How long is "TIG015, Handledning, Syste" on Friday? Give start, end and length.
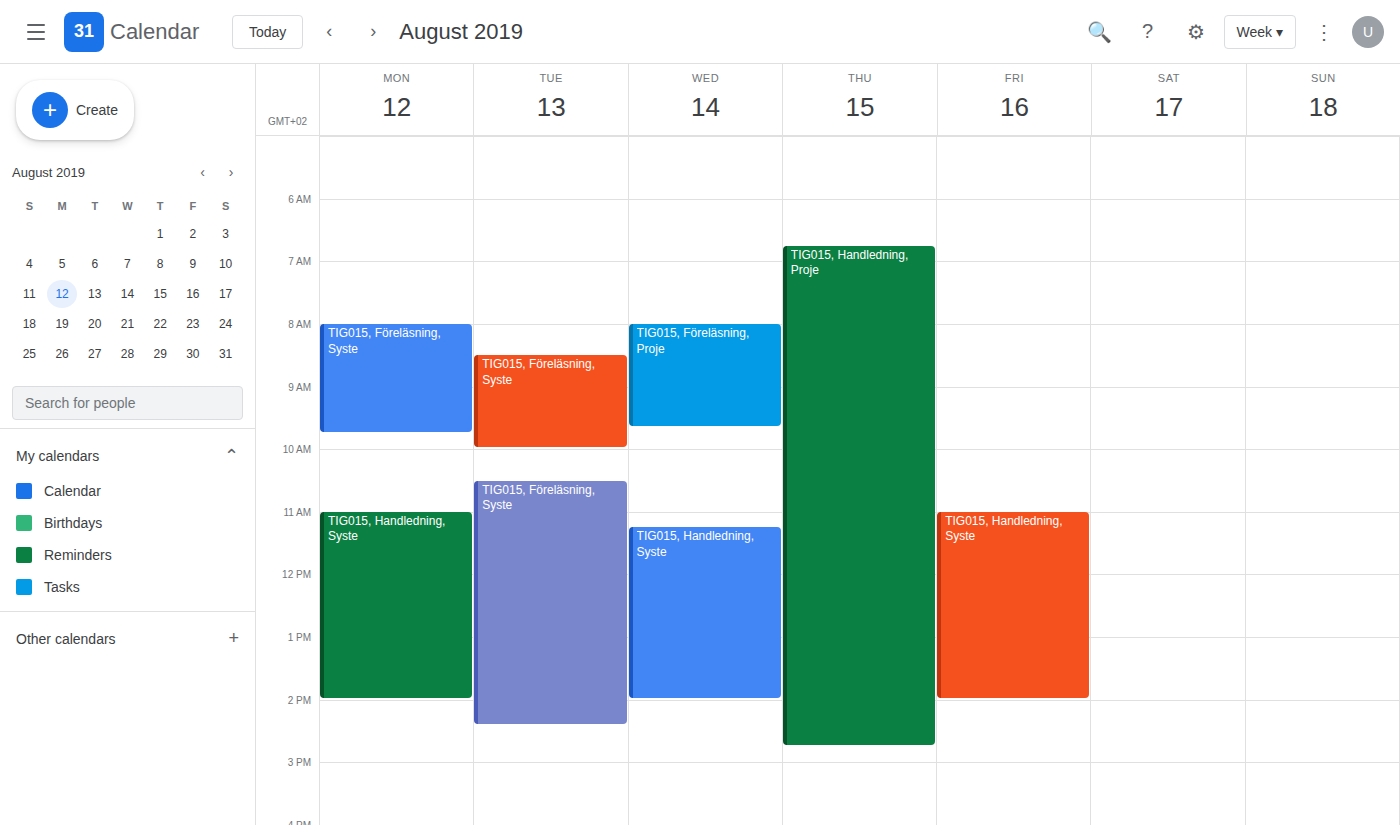
11:00 to 14:00, 3 hours